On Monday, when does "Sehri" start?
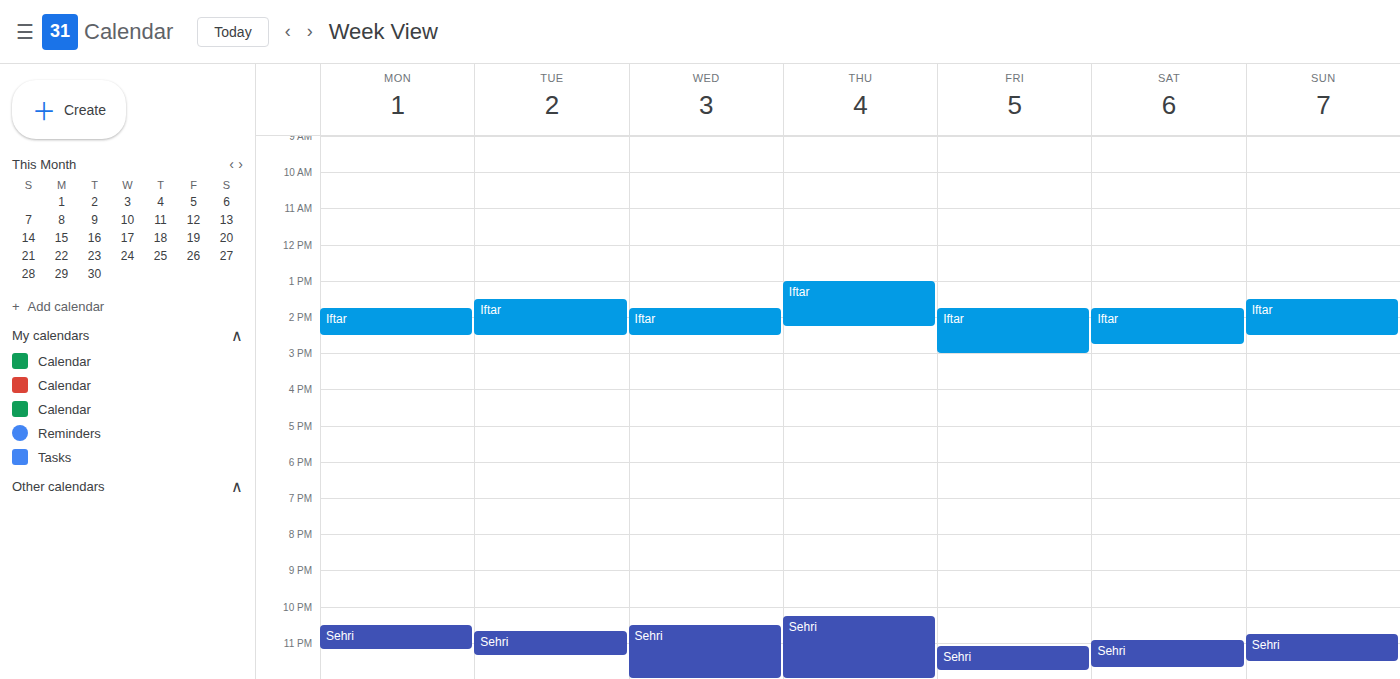
10:30 PM